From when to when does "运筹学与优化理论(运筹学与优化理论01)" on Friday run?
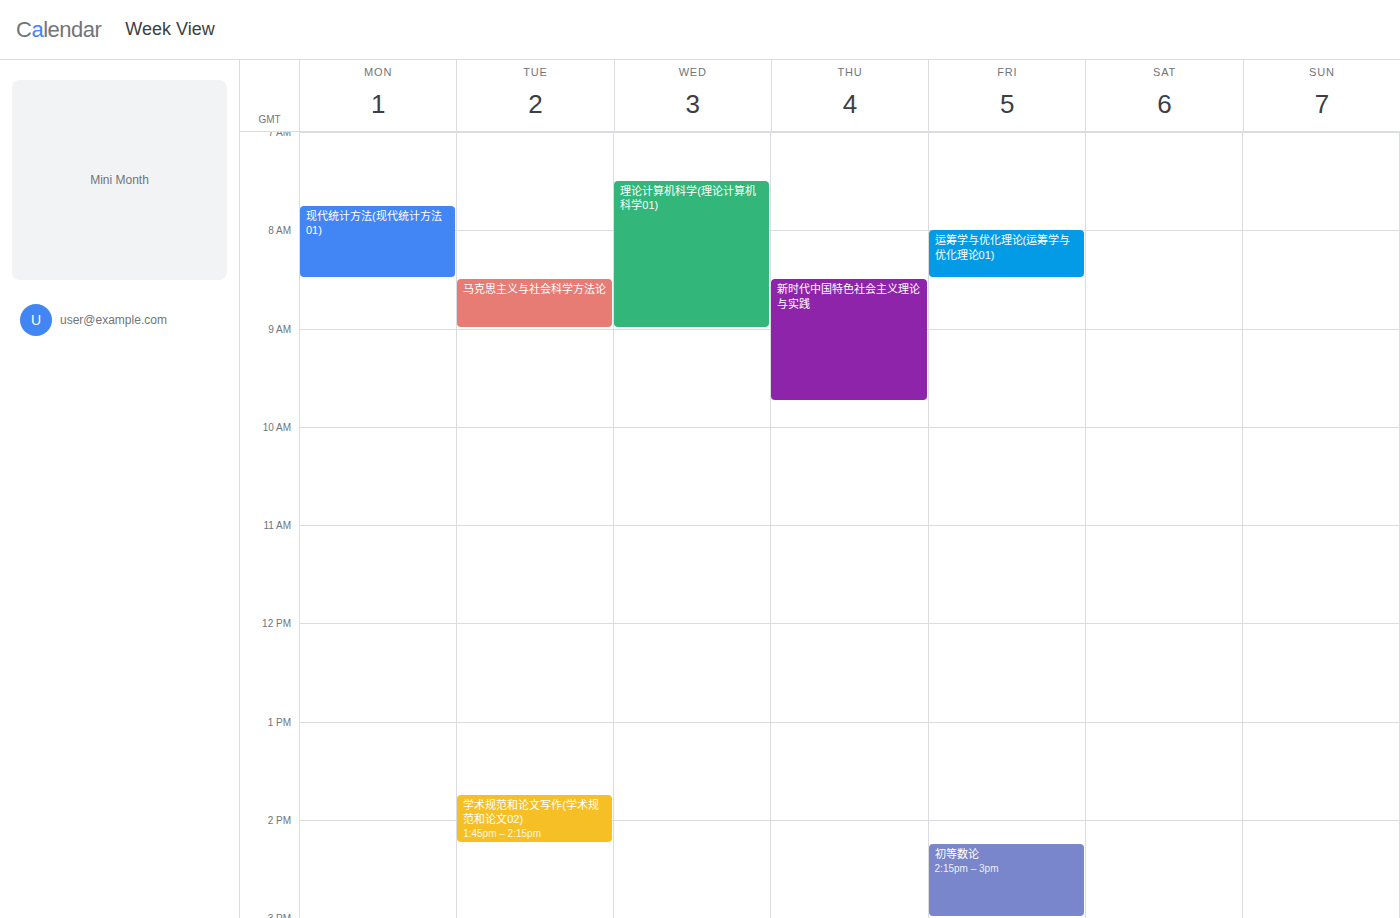
8:00 AM to 8:30 AM